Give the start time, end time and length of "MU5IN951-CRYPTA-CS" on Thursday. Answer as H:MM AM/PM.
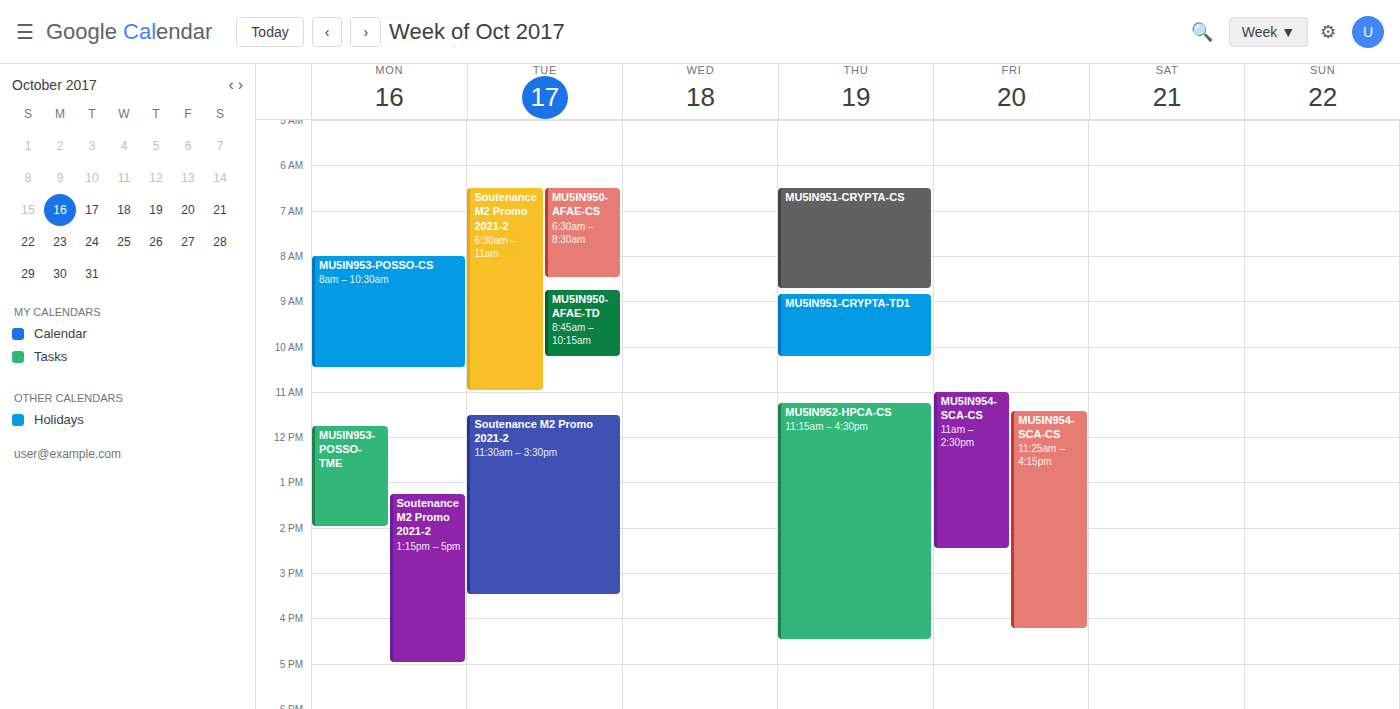
6:30 AM to 8:45 AM, 2 hours 15 minutes